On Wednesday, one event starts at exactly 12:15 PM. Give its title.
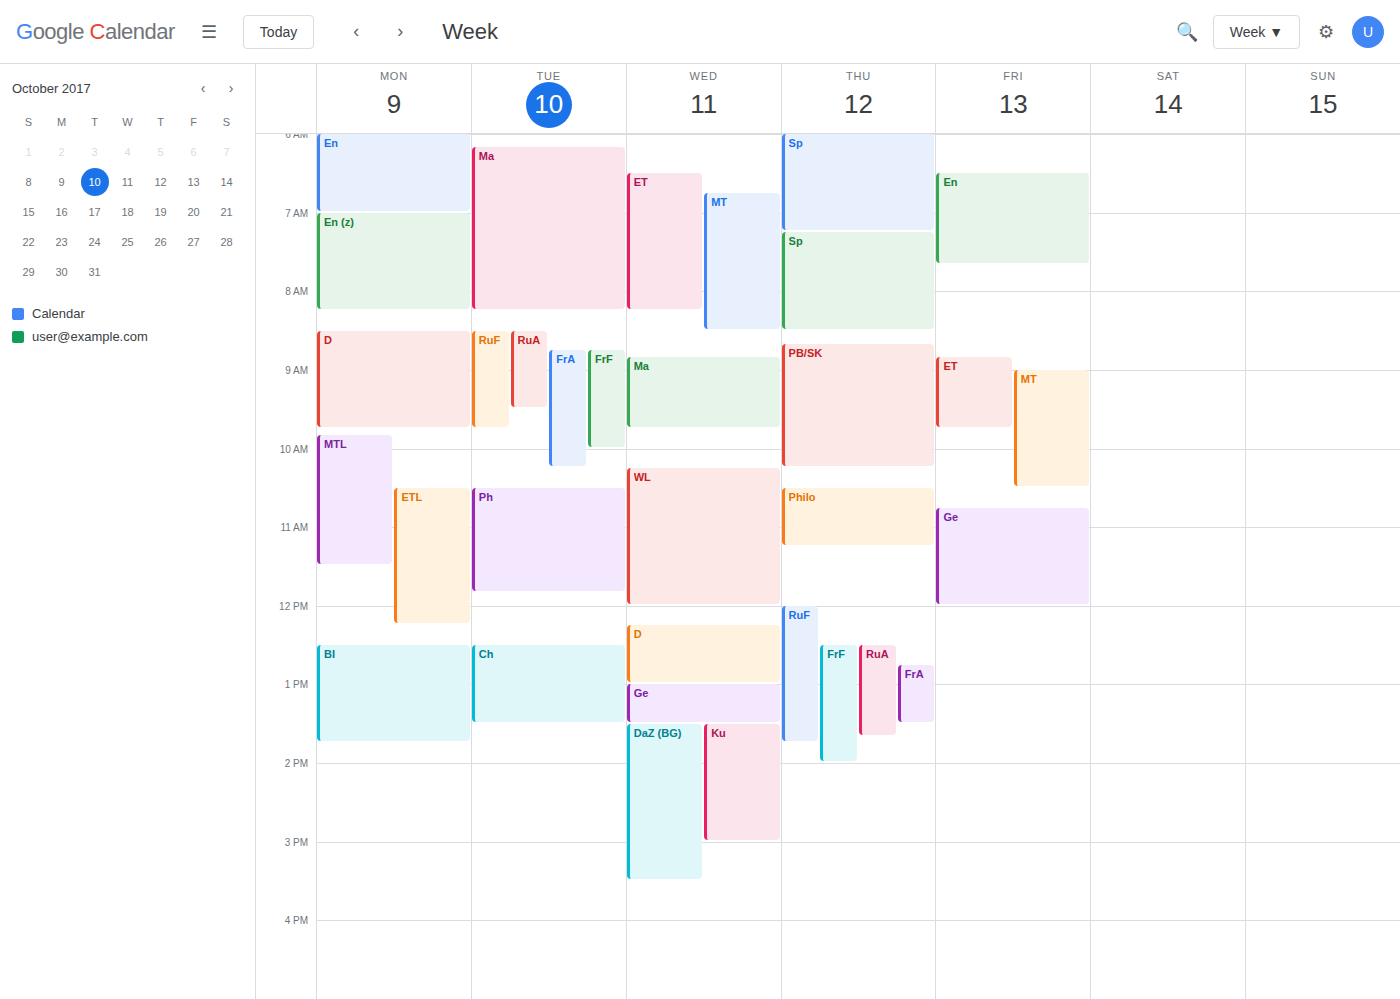
"D"